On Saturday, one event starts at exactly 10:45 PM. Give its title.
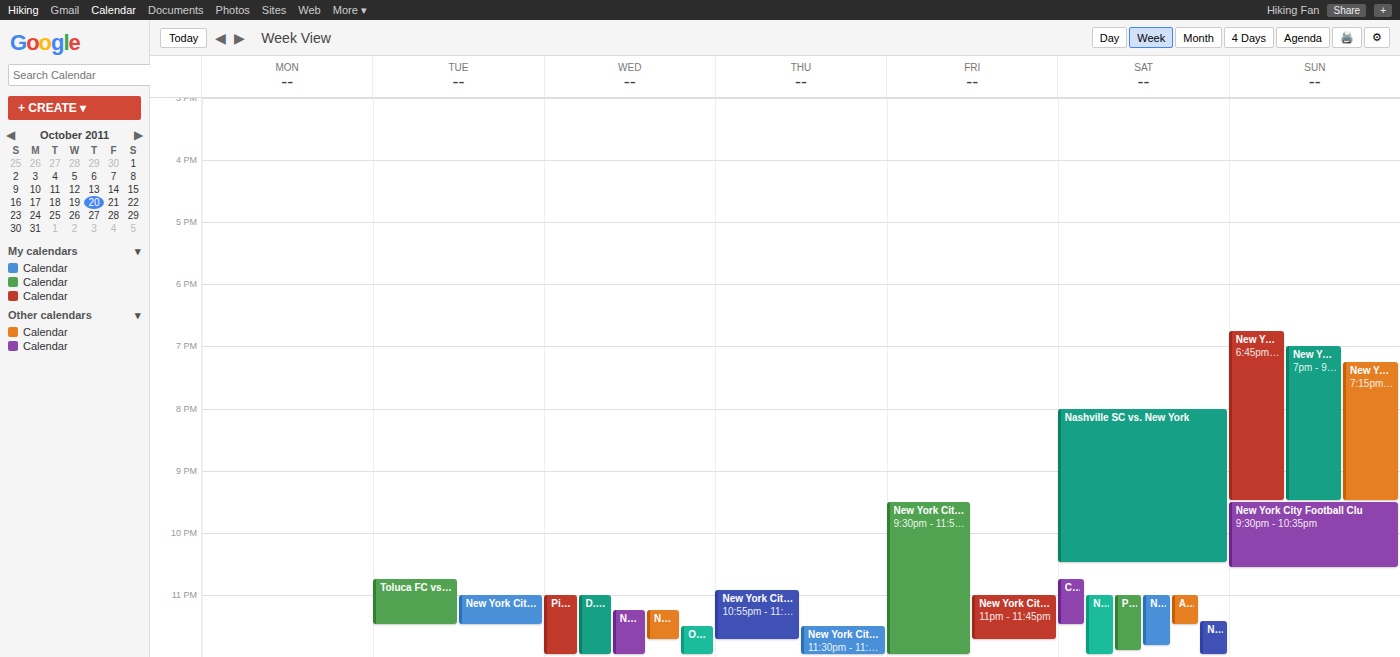
"Charlotte FC vs. New York"